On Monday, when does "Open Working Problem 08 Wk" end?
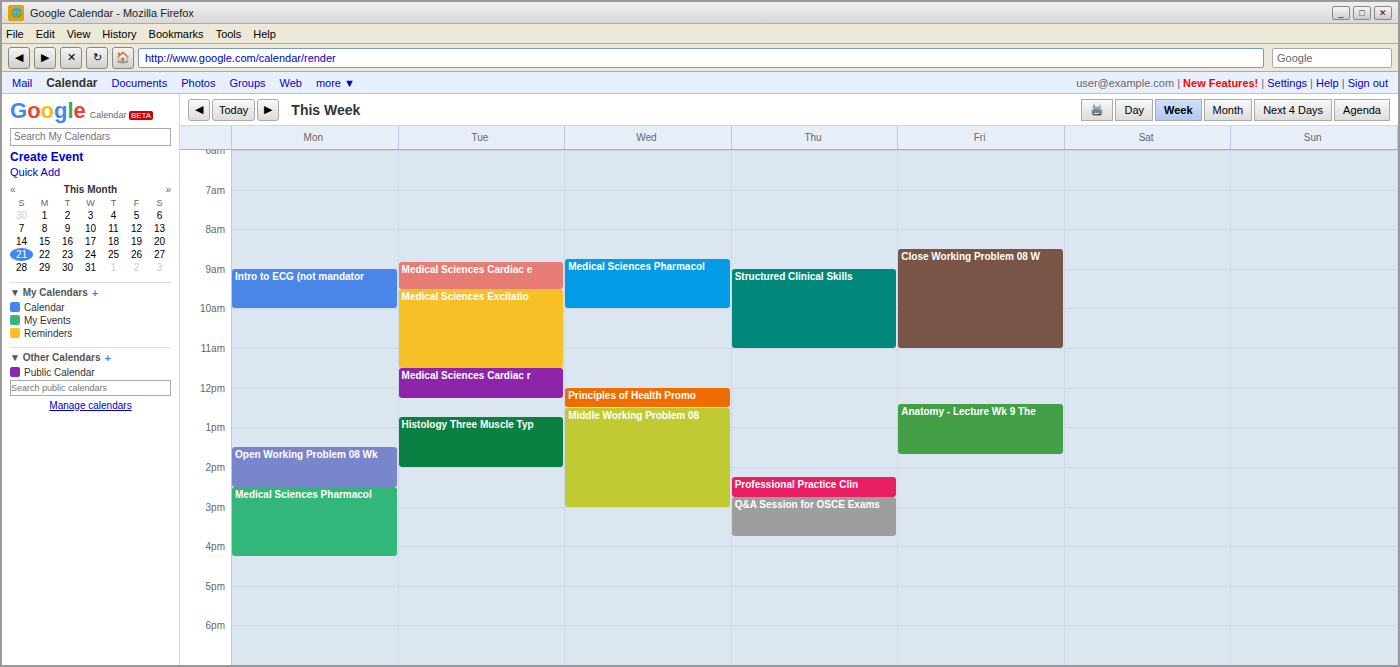
2:30 PM